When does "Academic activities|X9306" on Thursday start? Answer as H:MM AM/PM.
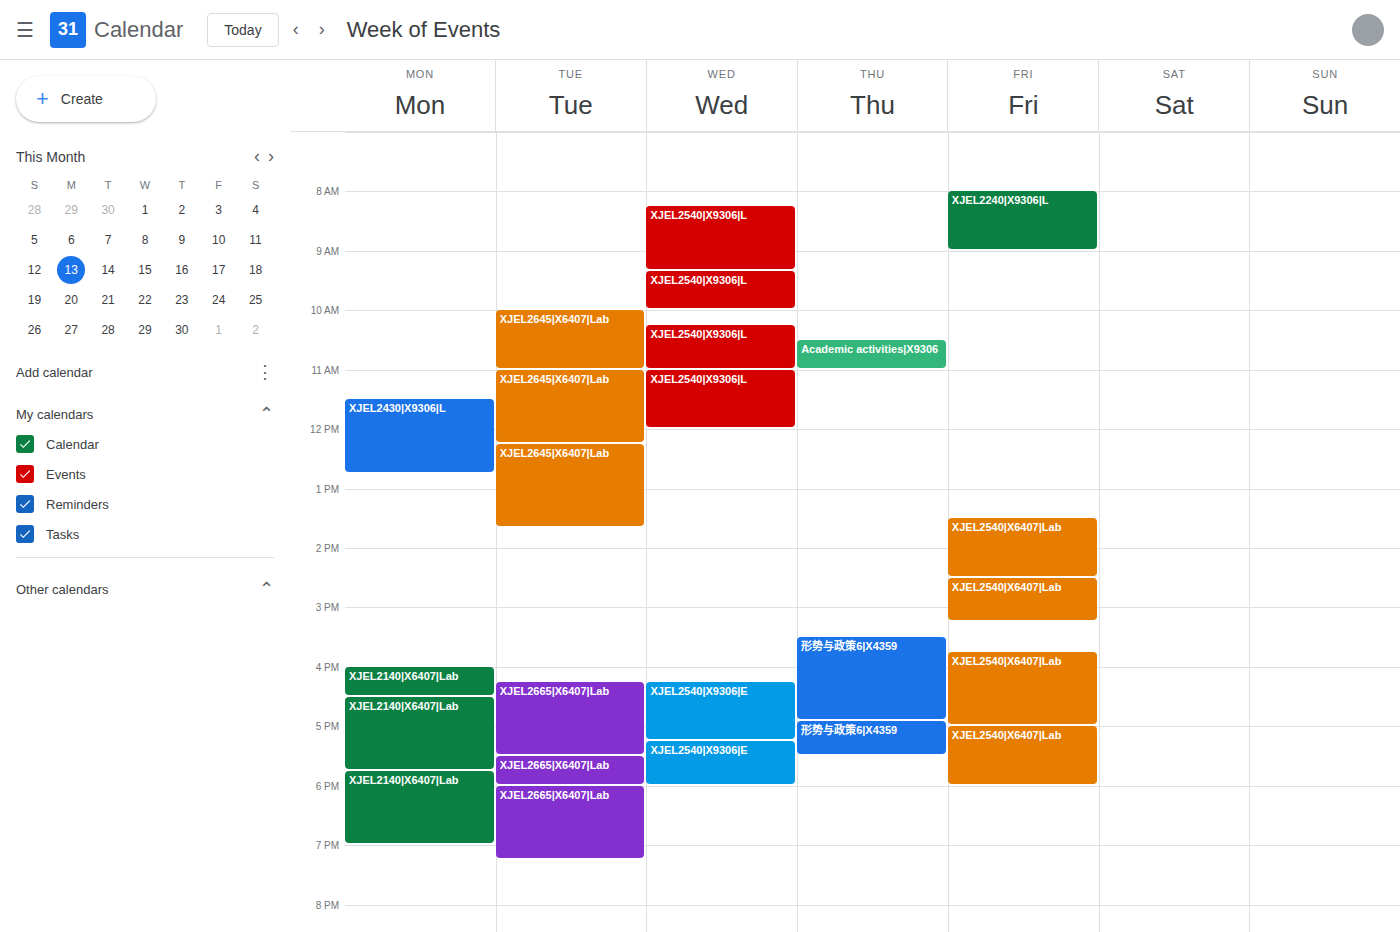
10:30 AM